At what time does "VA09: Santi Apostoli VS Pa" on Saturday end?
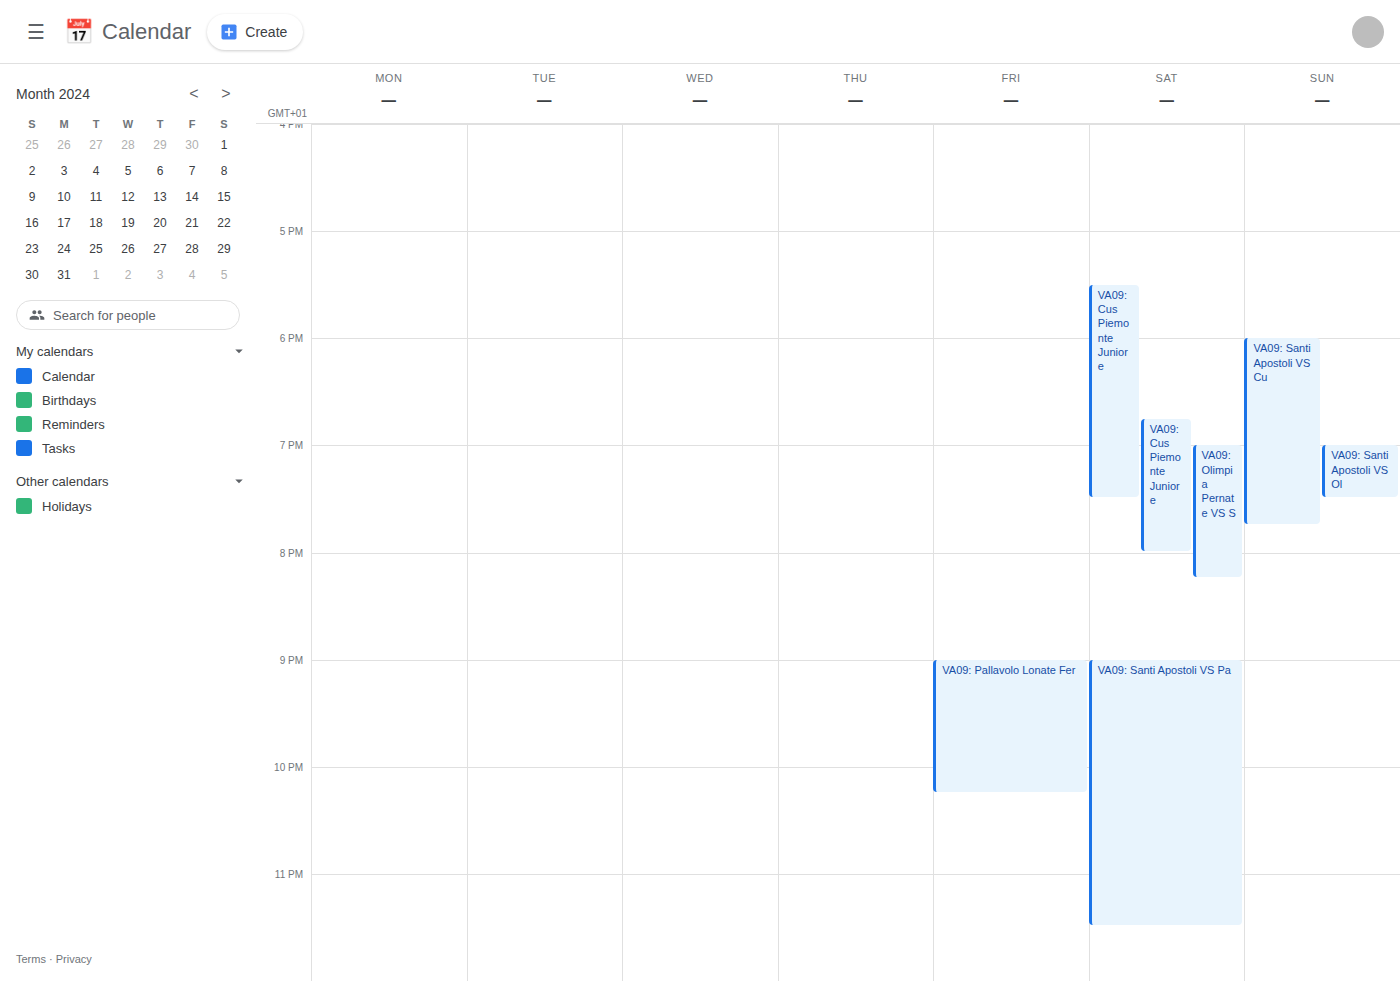
11:30 PM